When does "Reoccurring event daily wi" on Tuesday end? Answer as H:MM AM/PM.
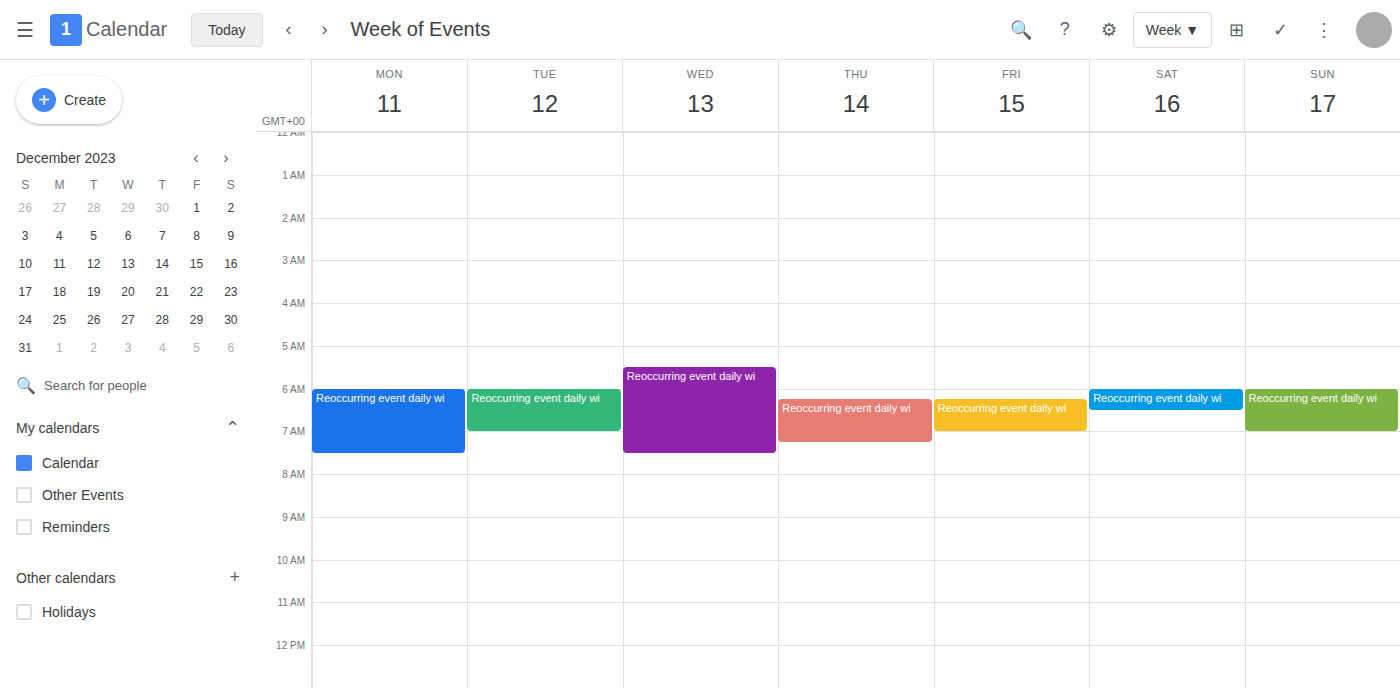
7:00 AM